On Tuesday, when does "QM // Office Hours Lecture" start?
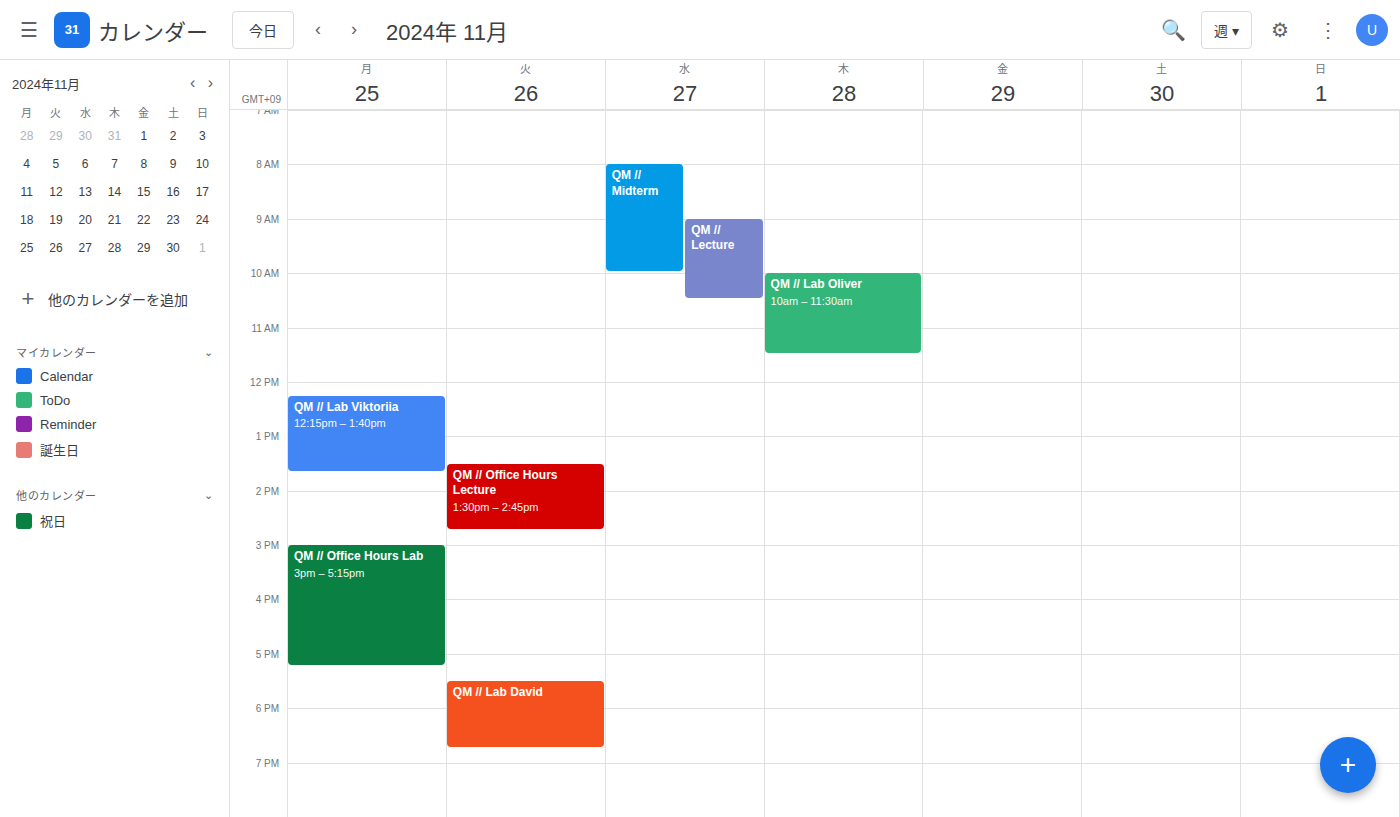
1:30 PM